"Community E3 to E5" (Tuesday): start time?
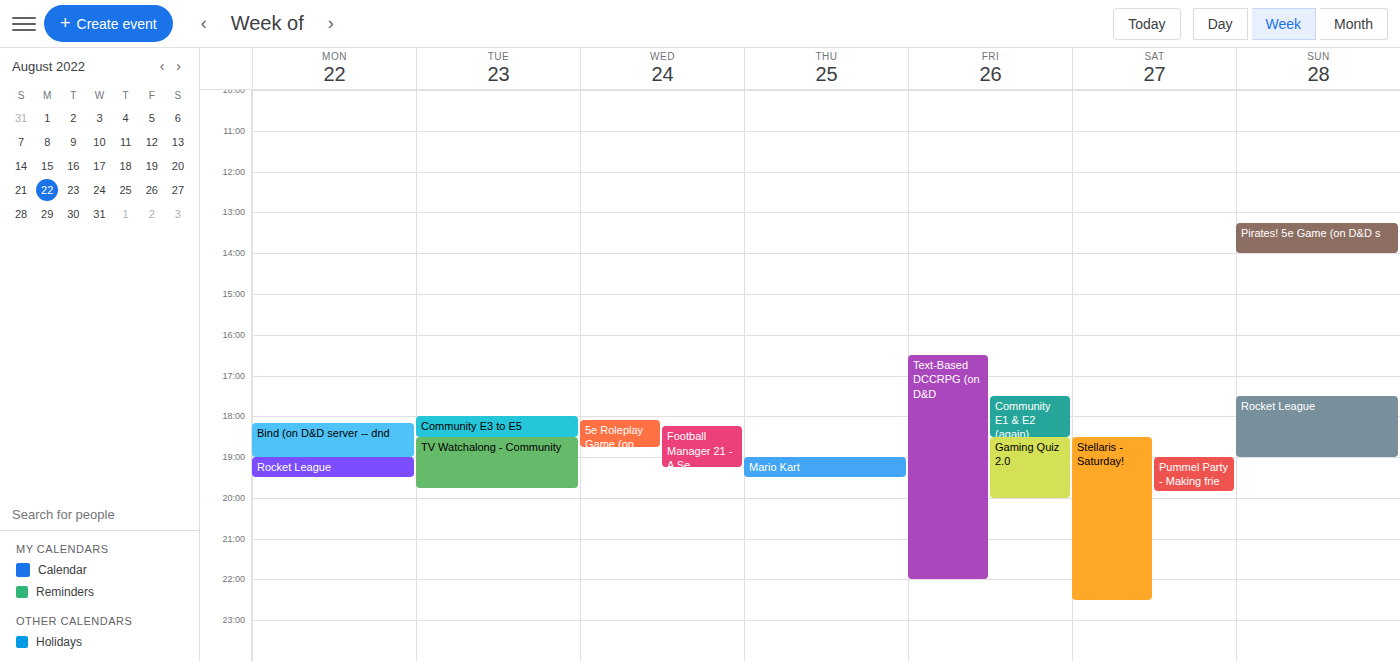
6:00 PM